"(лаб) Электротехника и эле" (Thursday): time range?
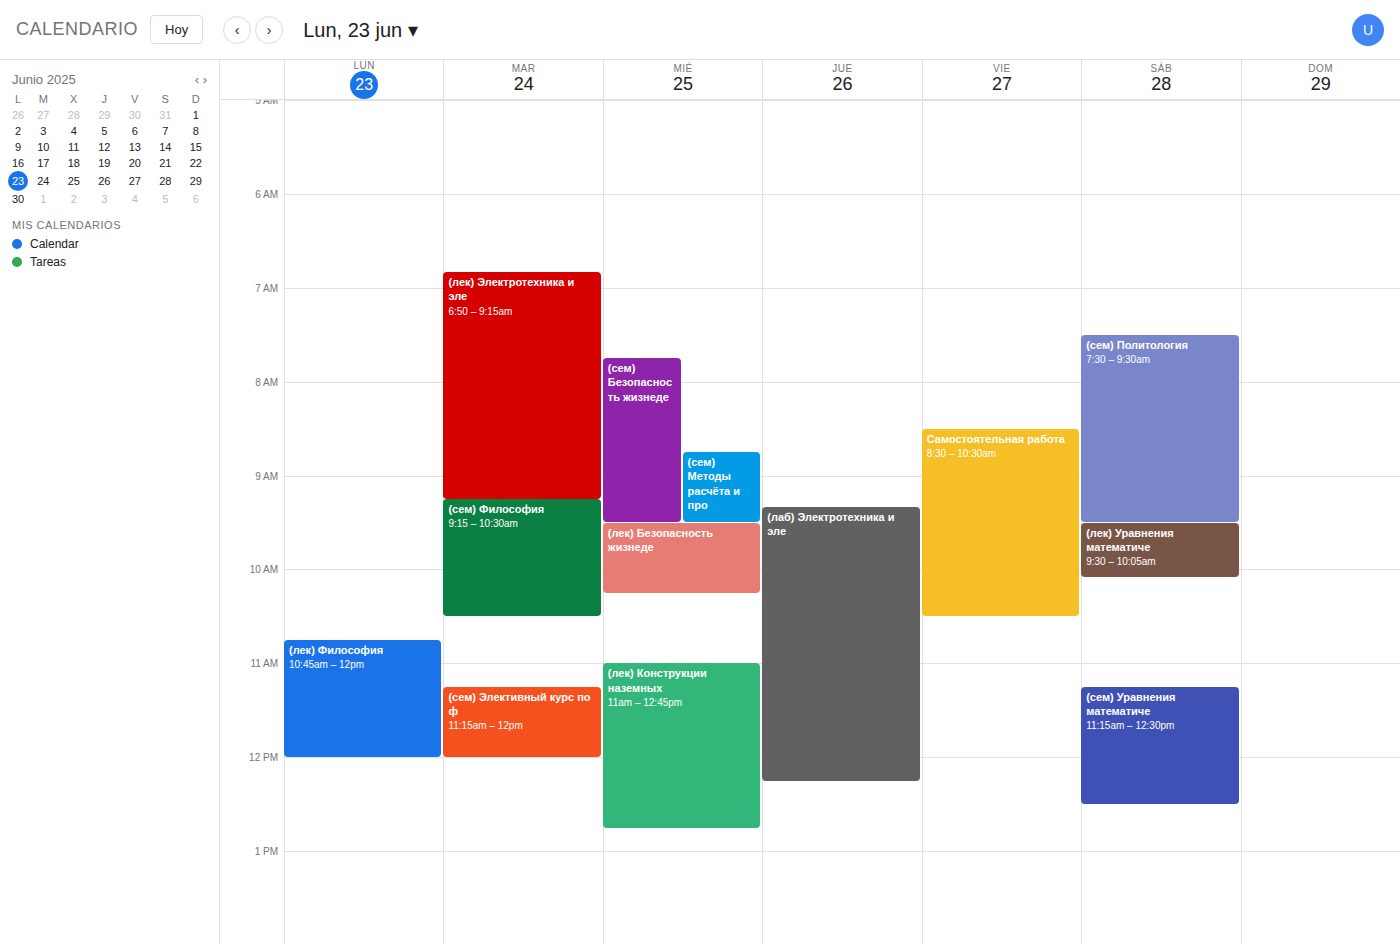
9:20 AM to 12:15 PM